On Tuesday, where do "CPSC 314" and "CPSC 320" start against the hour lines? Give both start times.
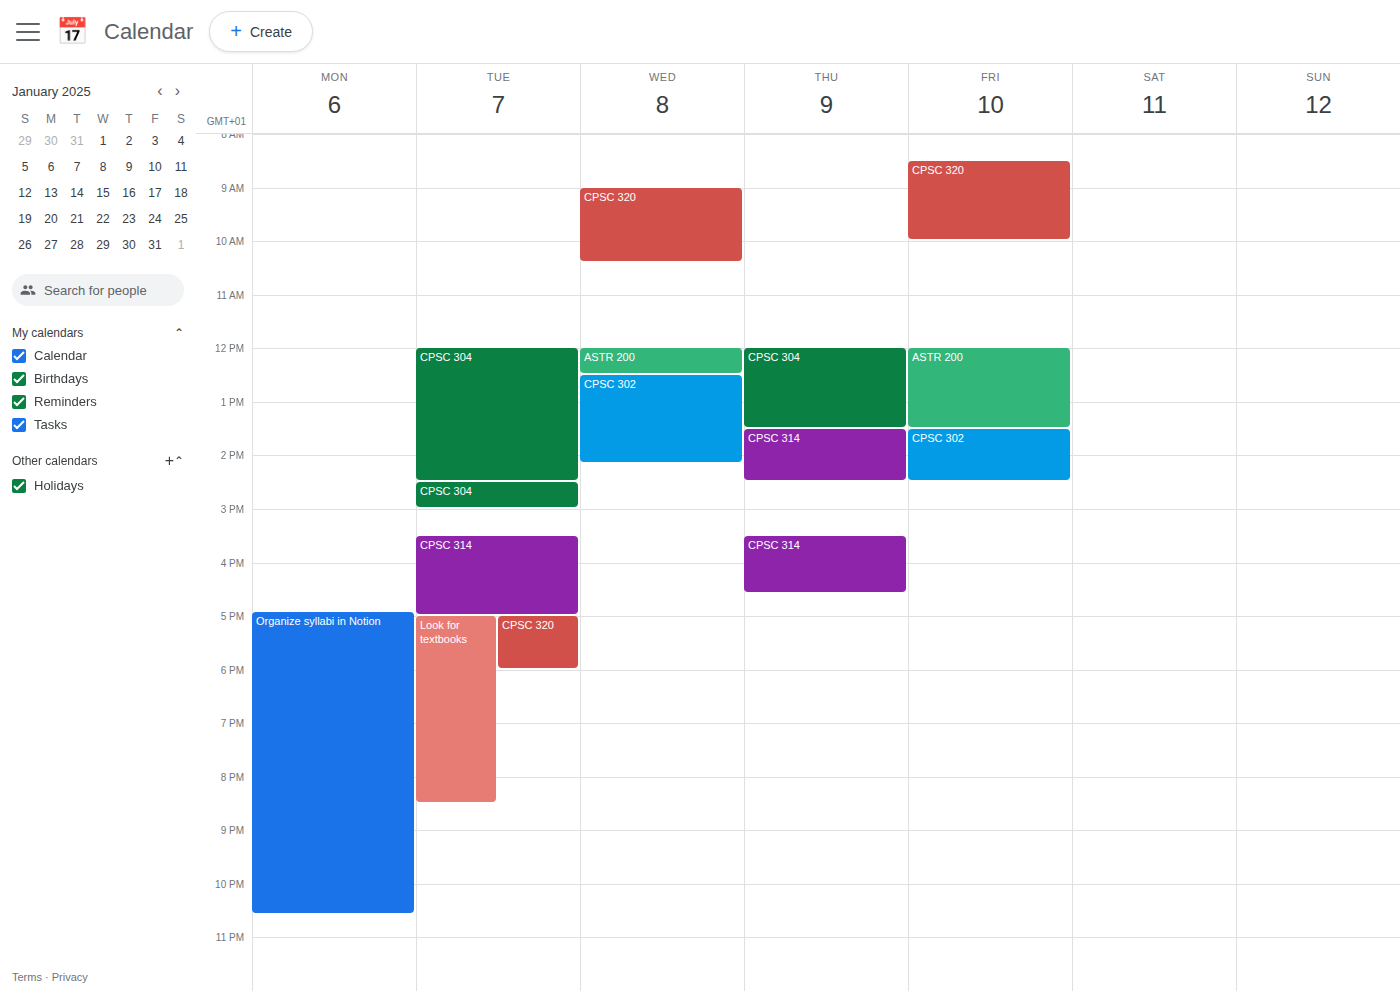
"CPSC 314": 3:30 PM, halfway between the 3 PM and 4 PM lines. "CPSC 320": 5:00 PM, exactly on the 5 PM line.